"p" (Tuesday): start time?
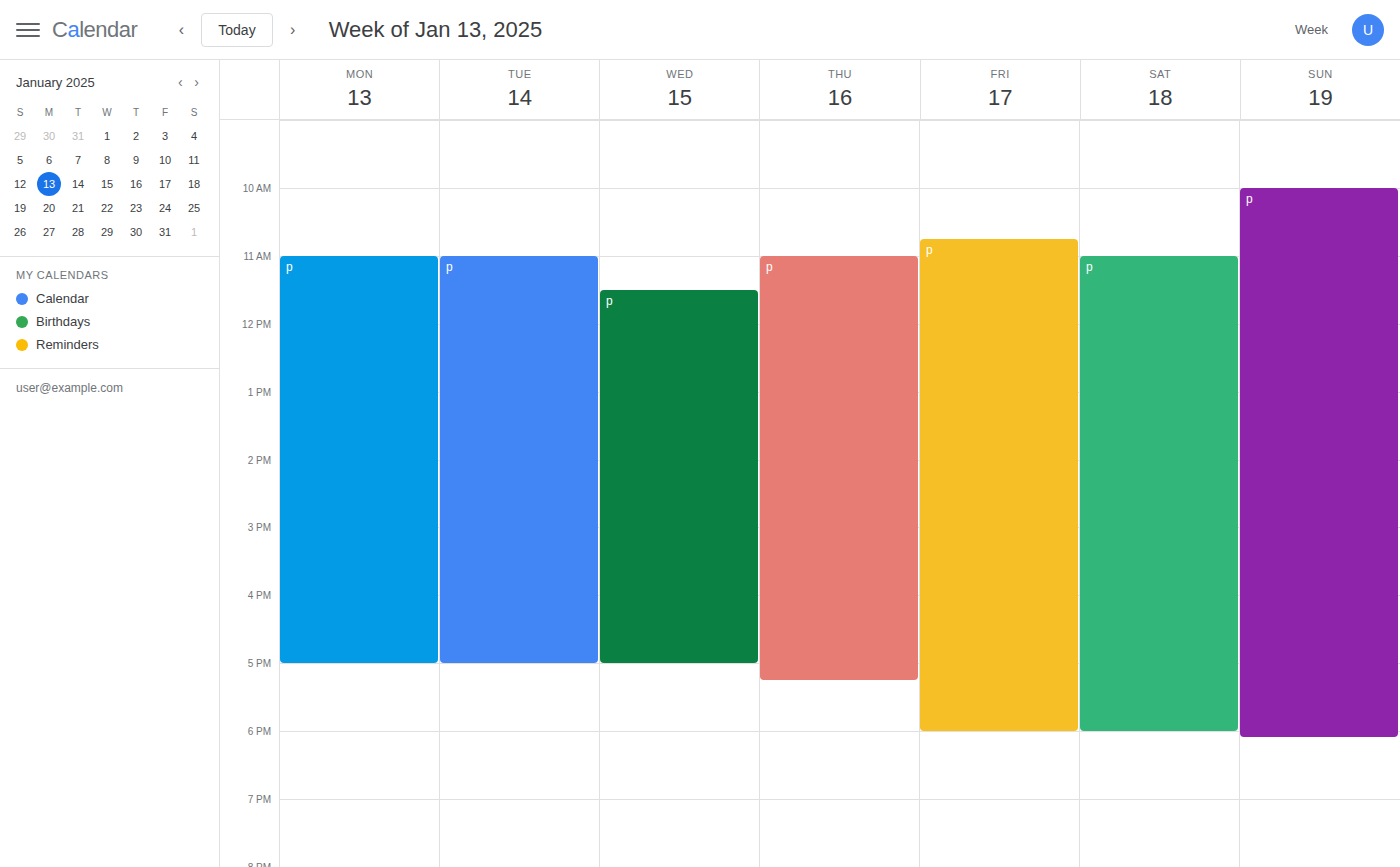
11:00 AM